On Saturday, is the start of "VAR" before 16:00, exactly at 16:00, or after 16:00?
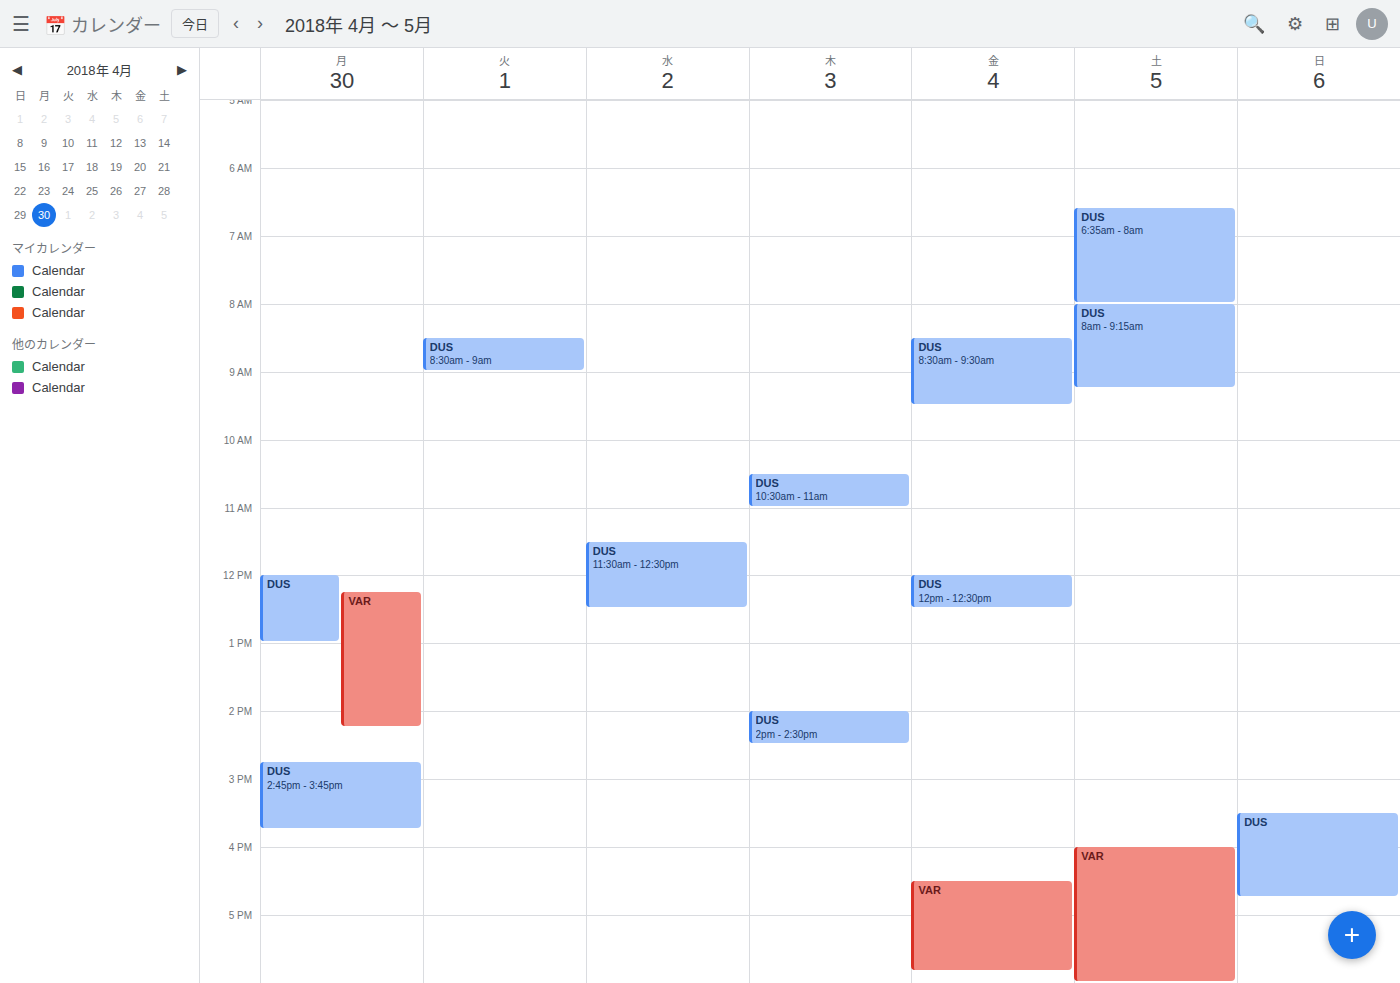
16:00 -- exactly at 16:00, on the 16:00 line.